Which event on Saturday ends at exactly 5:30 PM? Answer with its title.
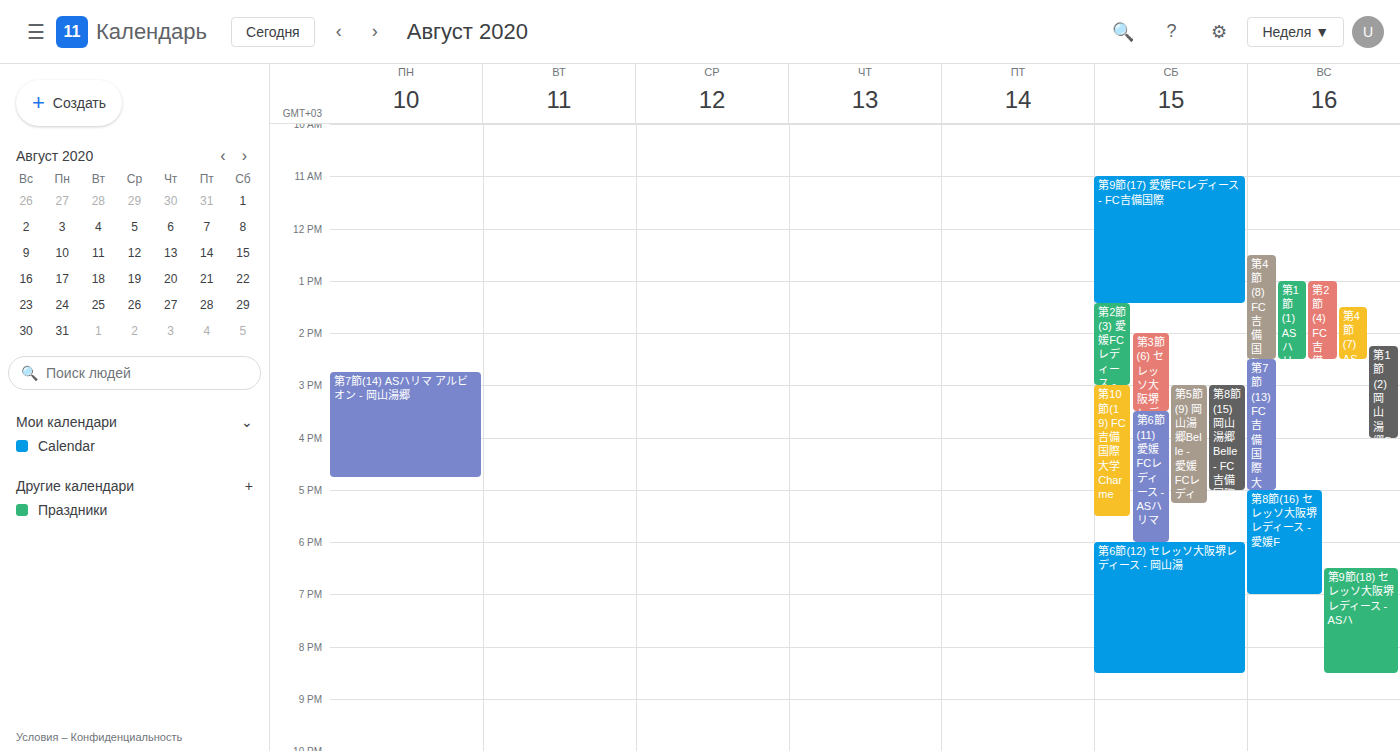
"第10節(19) FC吉備国際大学Charme"